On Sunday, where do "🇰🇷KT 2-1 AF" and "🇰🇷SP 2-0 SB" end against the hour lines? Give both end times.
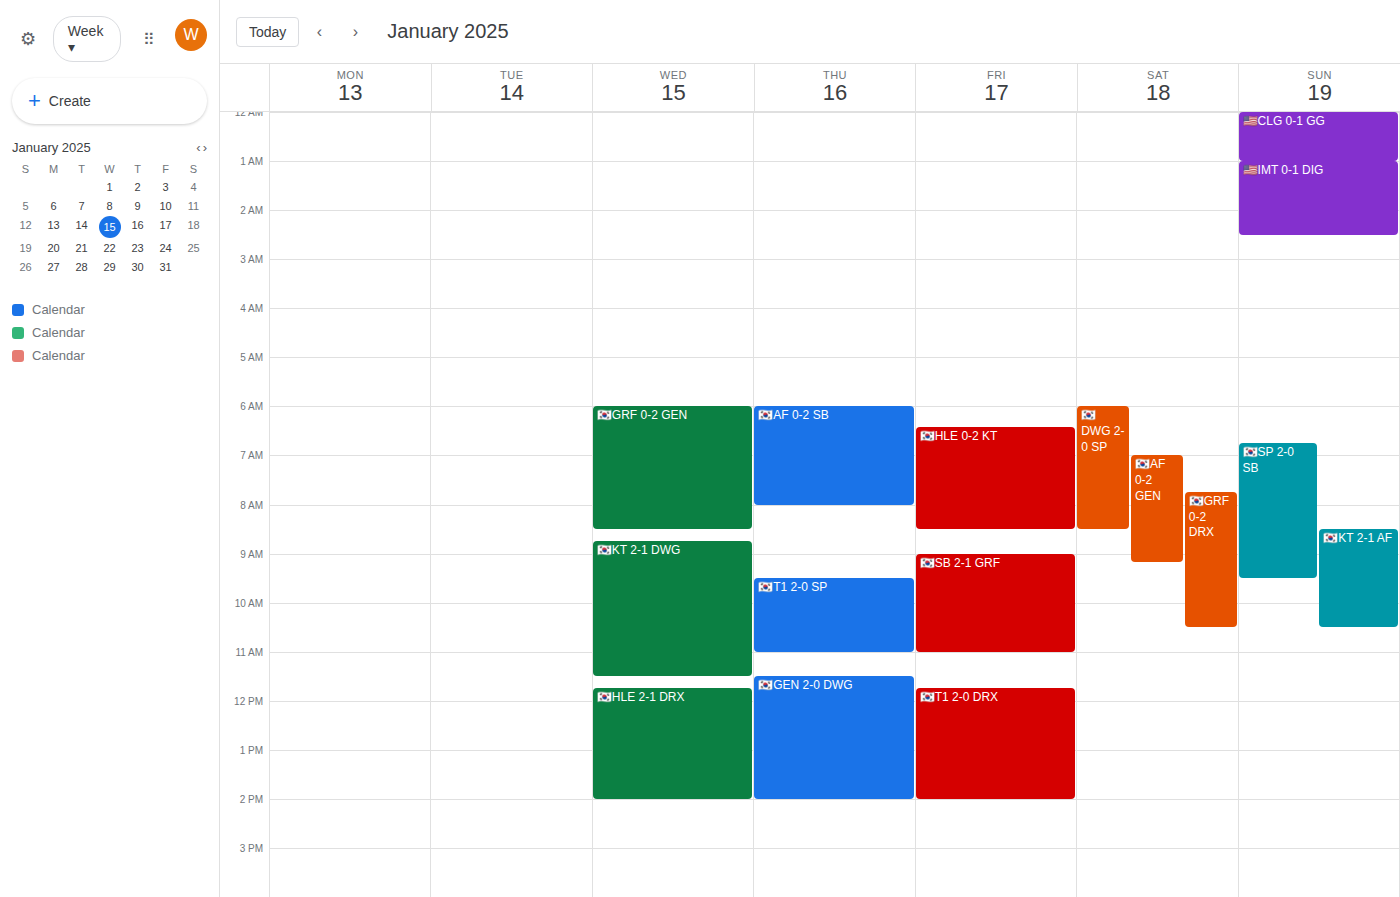
"🇰🇷KT 2-1 AF": 10:30, halfway between the 10:00 and 11:00 lines. "🇰🇷SP 2-0 SB": 09:30, halfway between the 09:00 and 10:00 lines.